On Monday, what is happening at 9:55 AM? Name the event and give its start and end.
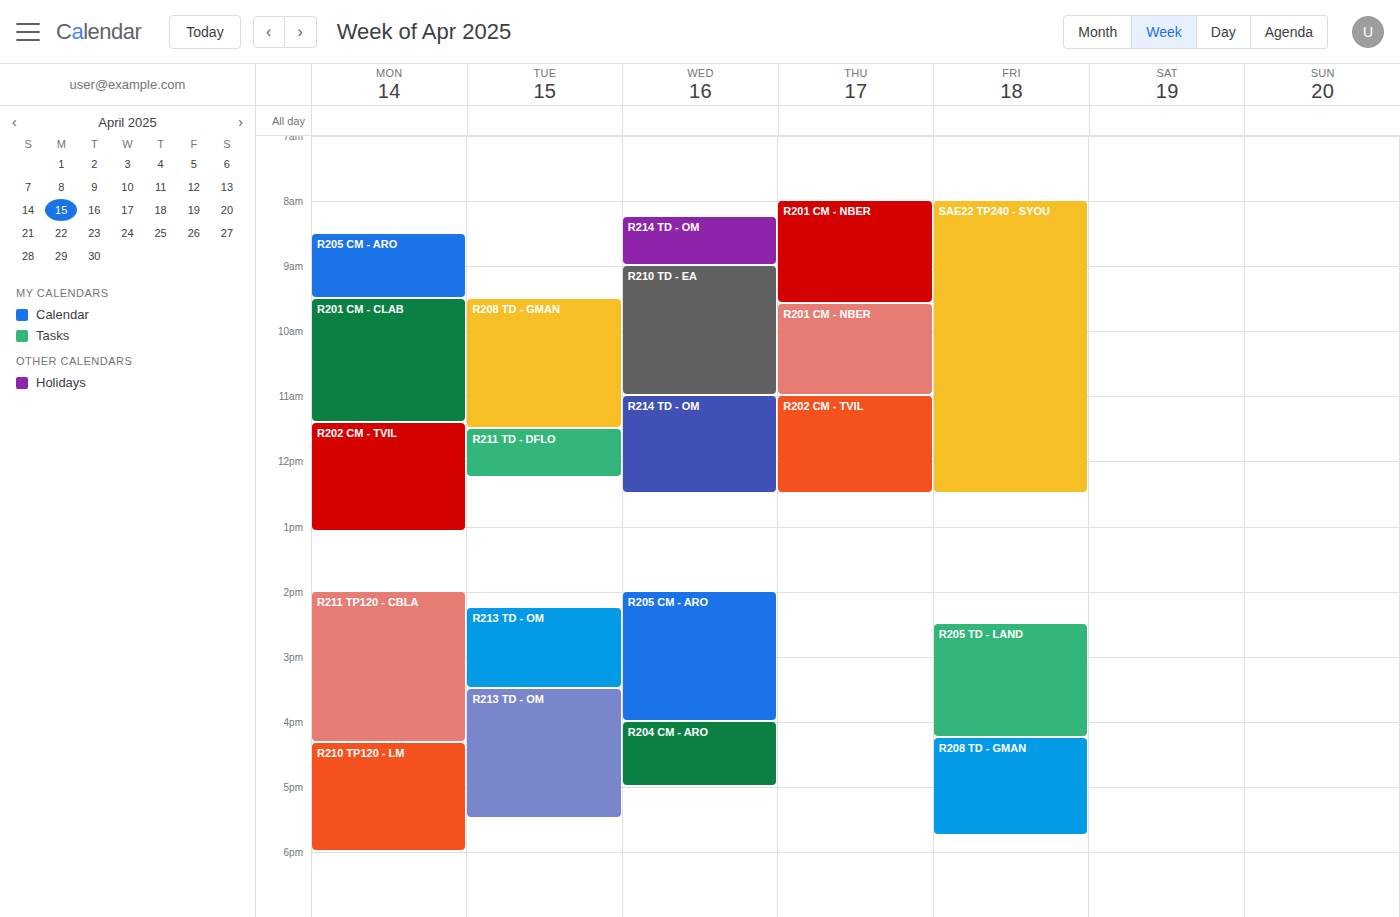
"R201 CM - CLAB", 9:30 AM to 11:25 AM